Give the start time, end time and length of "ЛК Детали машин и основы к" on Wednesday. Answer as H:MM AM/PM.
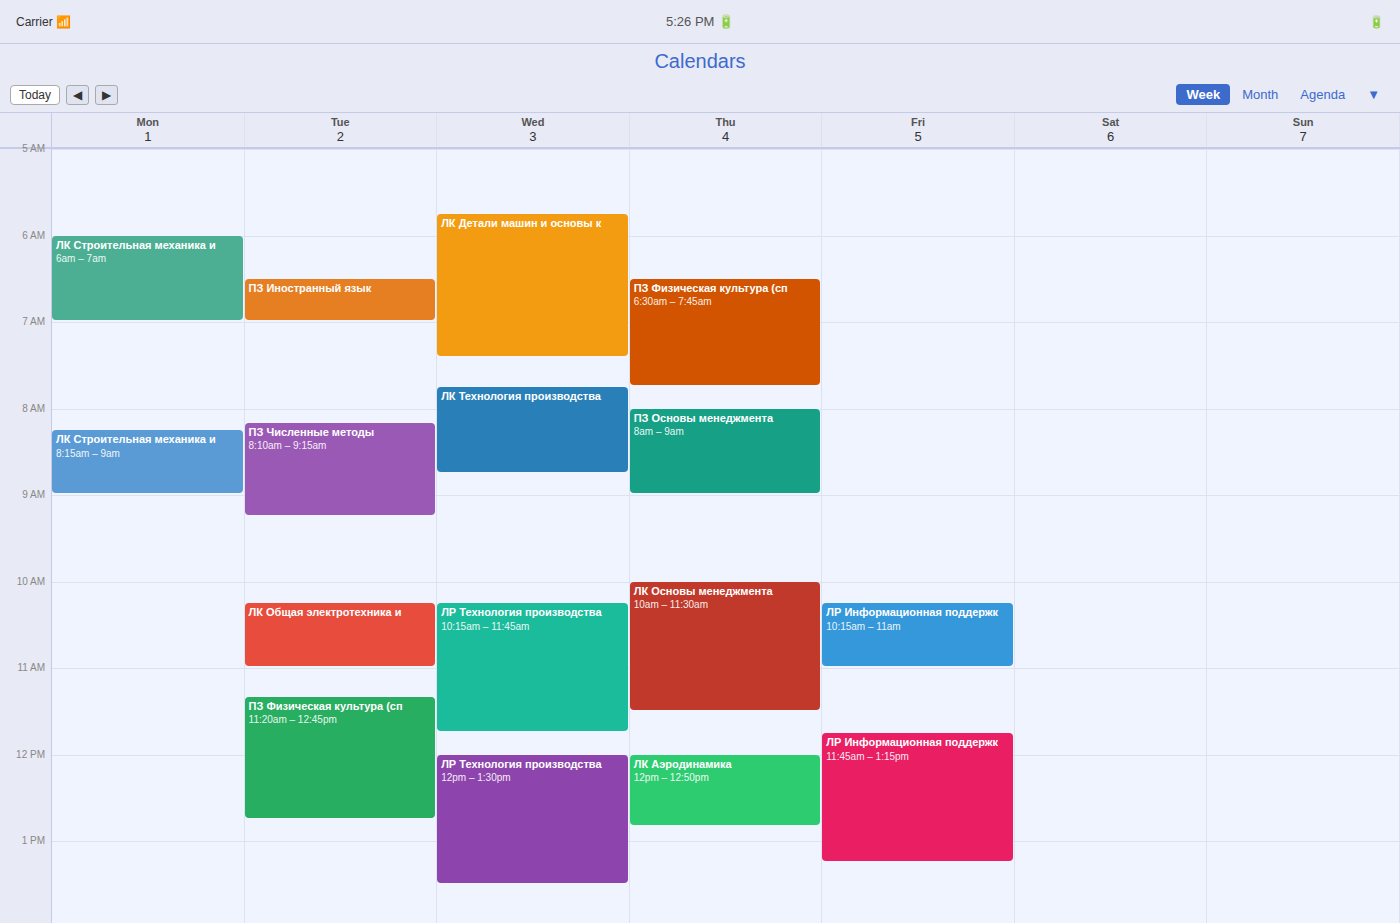
5:45 AM to 7:25 AM, 1 hour 40 minutes